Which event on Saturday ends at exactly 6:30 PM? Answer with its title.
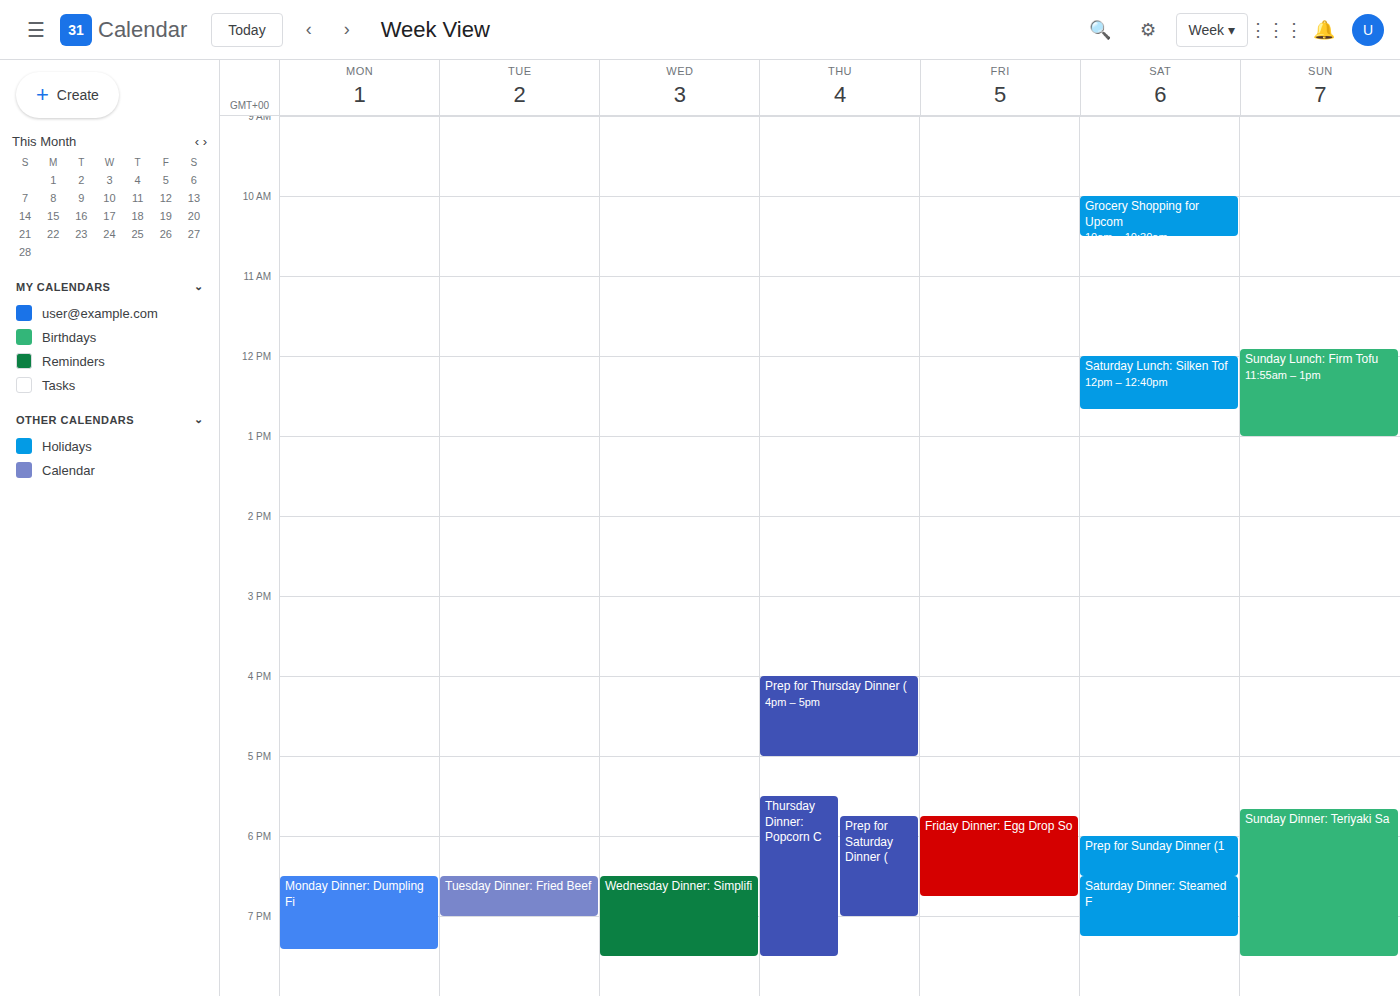
"Prep for Sunday Dinner (1"